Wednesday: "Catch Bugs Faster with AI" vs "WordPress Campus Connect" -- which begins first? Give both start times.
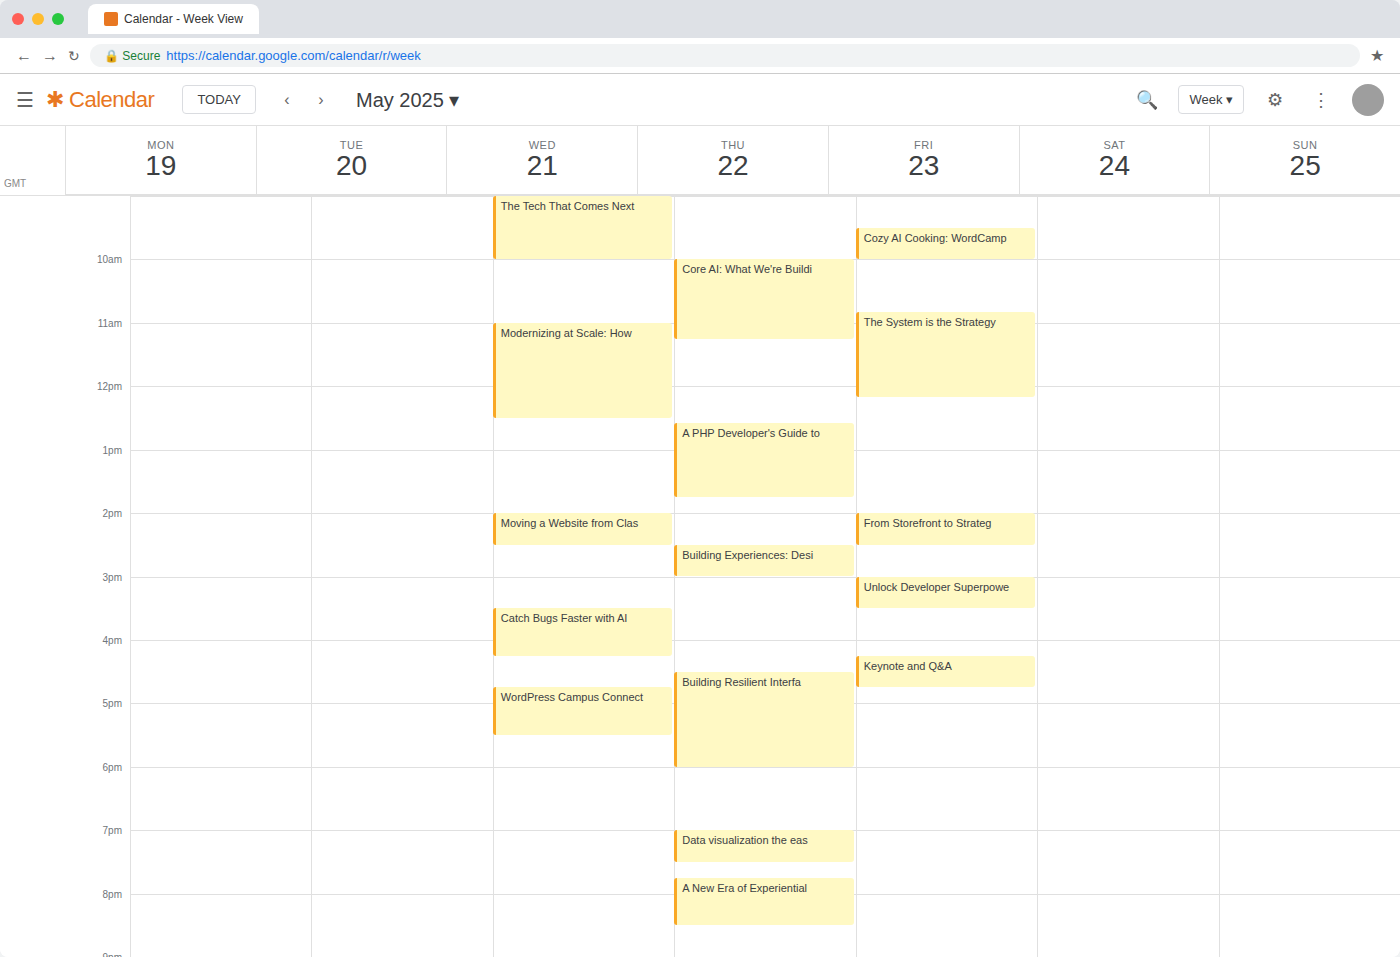
"Catch Bugs Faster with AI" 3:30 PM; "WordPress Campus Connect" 4:45 PM.